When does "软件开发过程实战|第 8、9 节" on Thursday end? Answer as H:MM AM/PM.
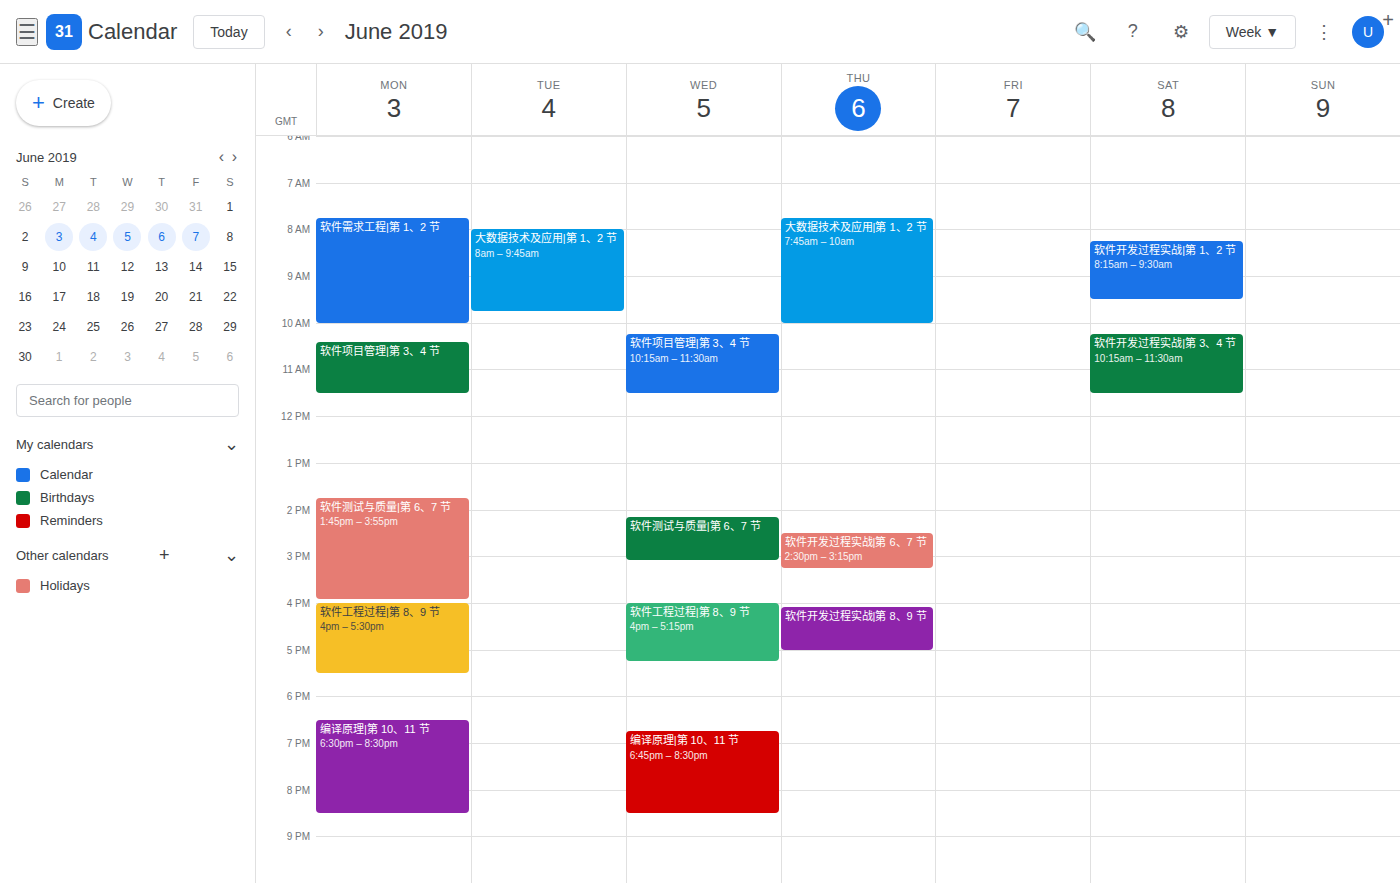
5:00 PM